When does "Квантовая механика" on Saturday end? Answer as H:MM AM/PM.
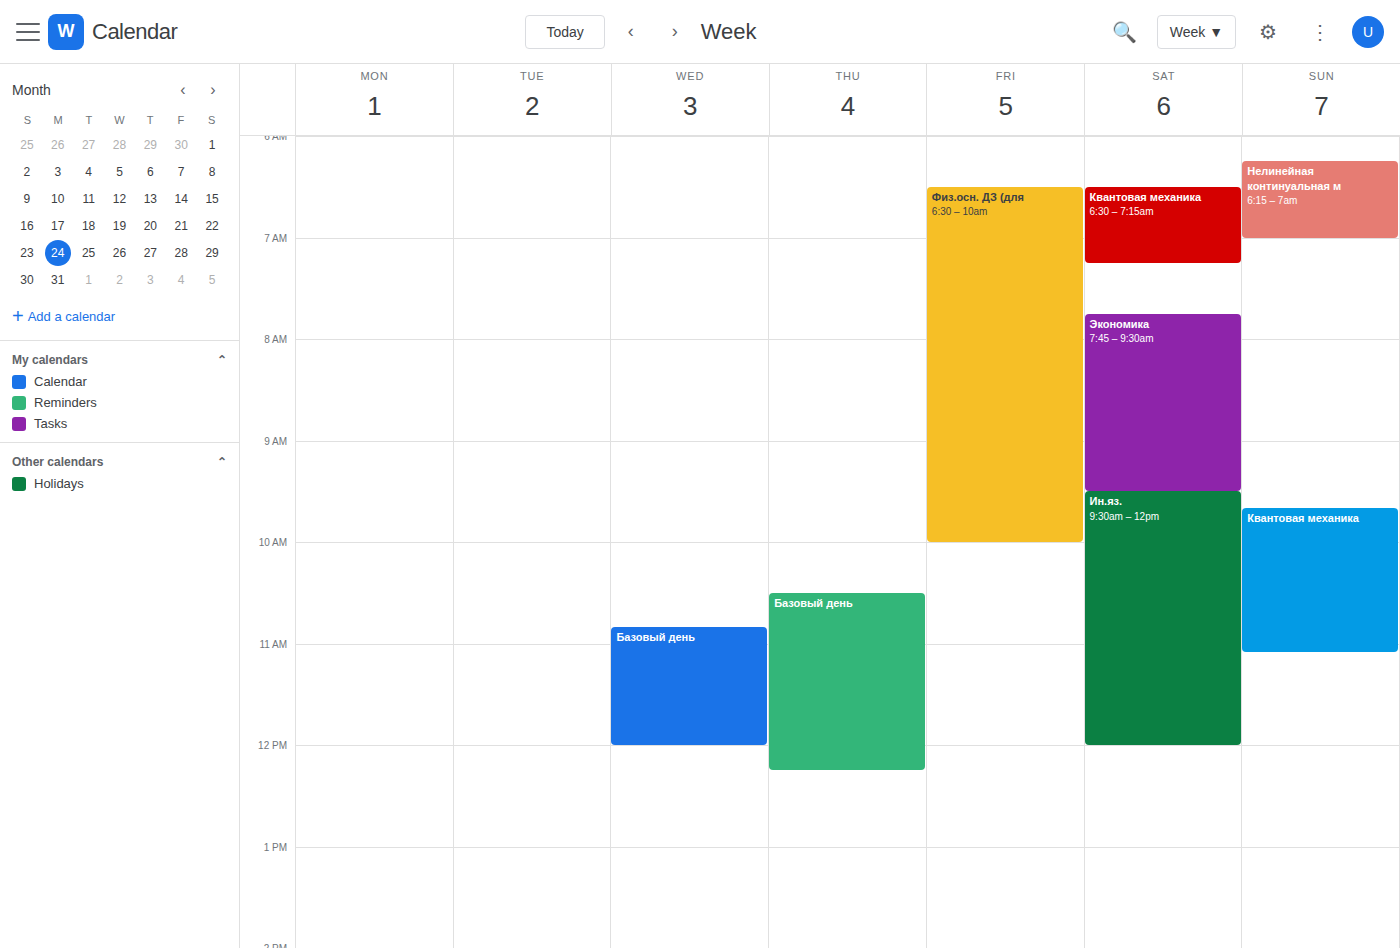
7:15 AM